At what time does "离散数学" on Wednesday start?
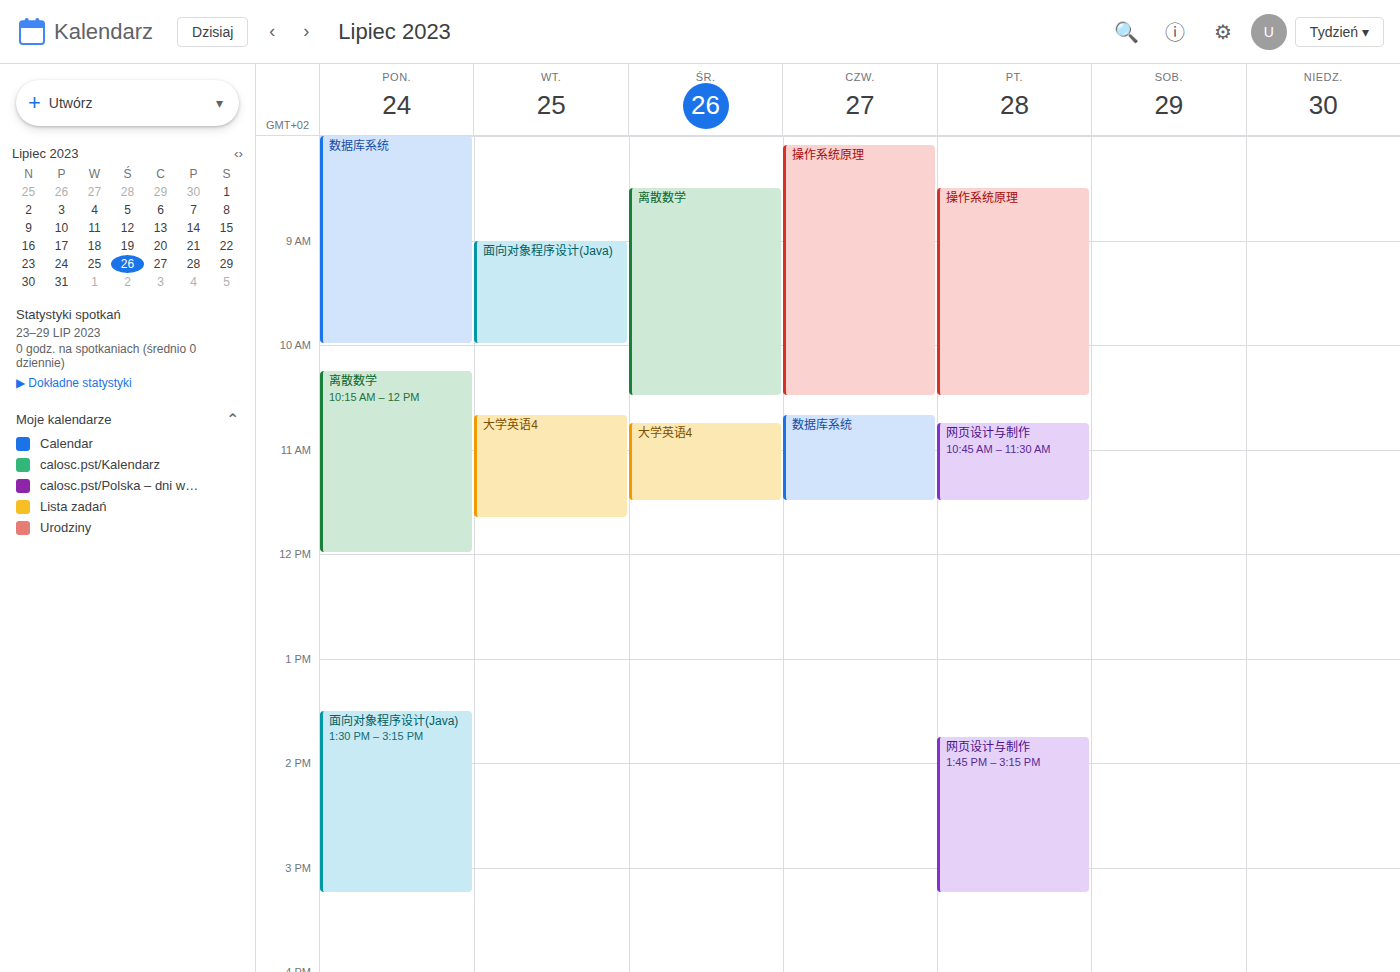
8:30 AM